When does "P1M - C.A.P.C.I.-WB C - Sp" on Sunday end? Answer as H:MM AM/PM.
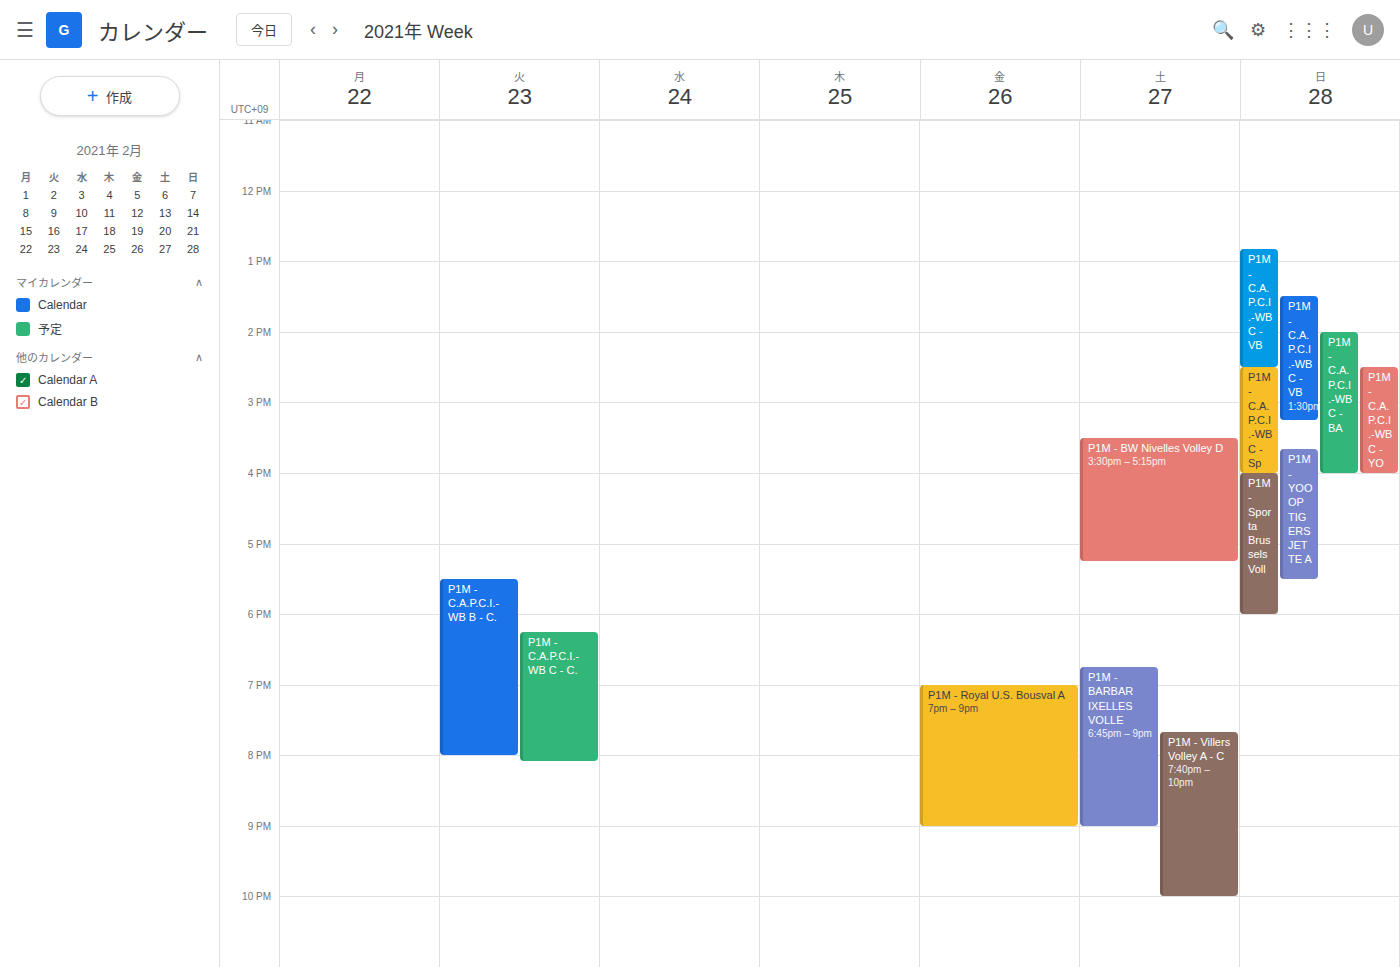
4:00 PM